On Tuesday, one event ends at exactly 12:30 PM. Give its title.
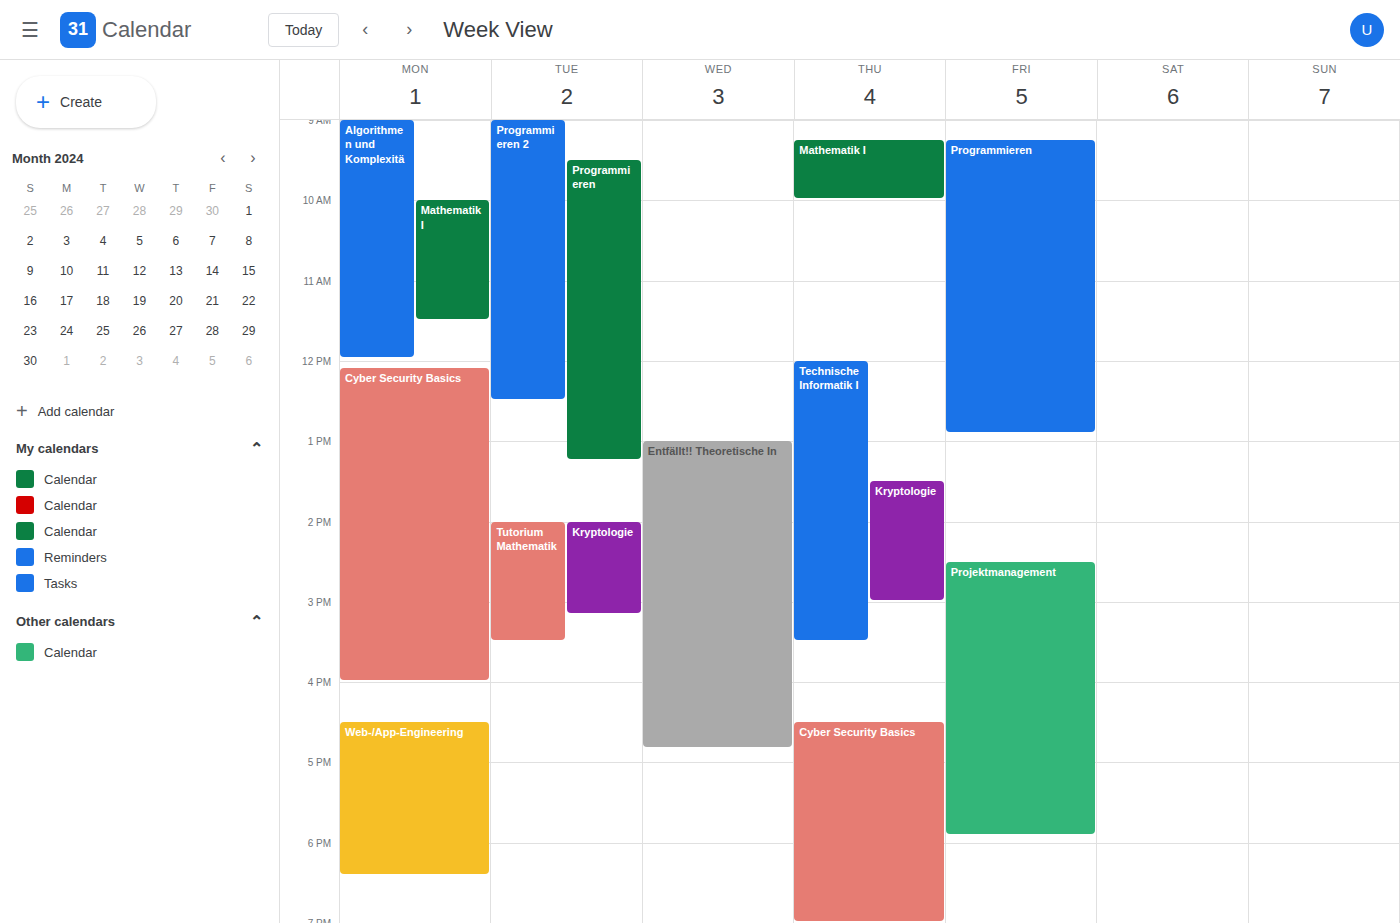
"Programmieren 2"